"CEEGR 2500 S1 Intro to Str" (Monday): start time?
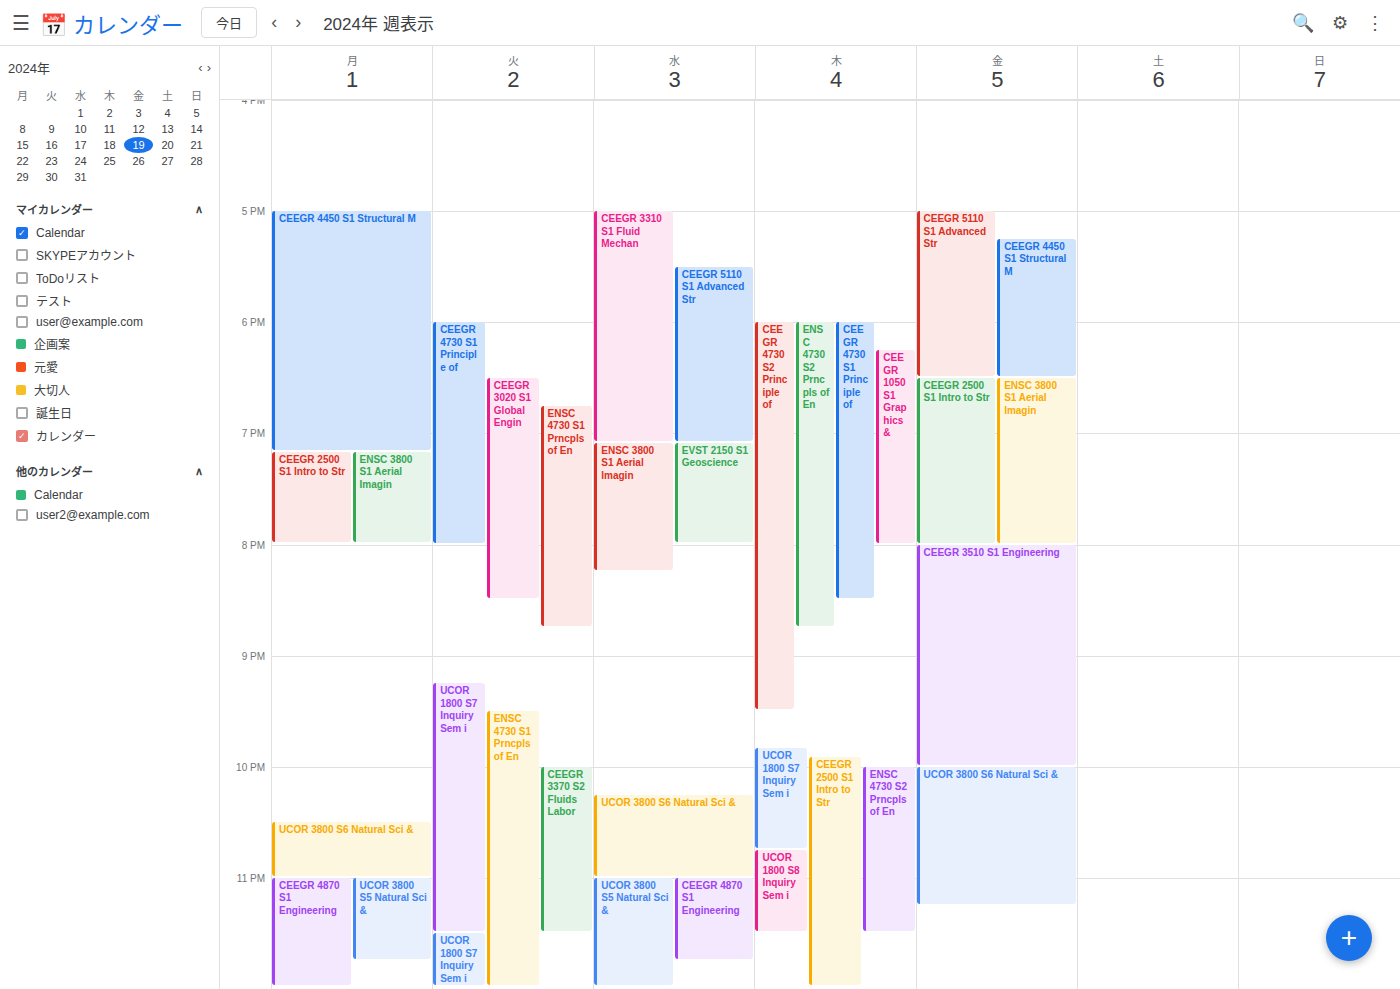
7:10 PM